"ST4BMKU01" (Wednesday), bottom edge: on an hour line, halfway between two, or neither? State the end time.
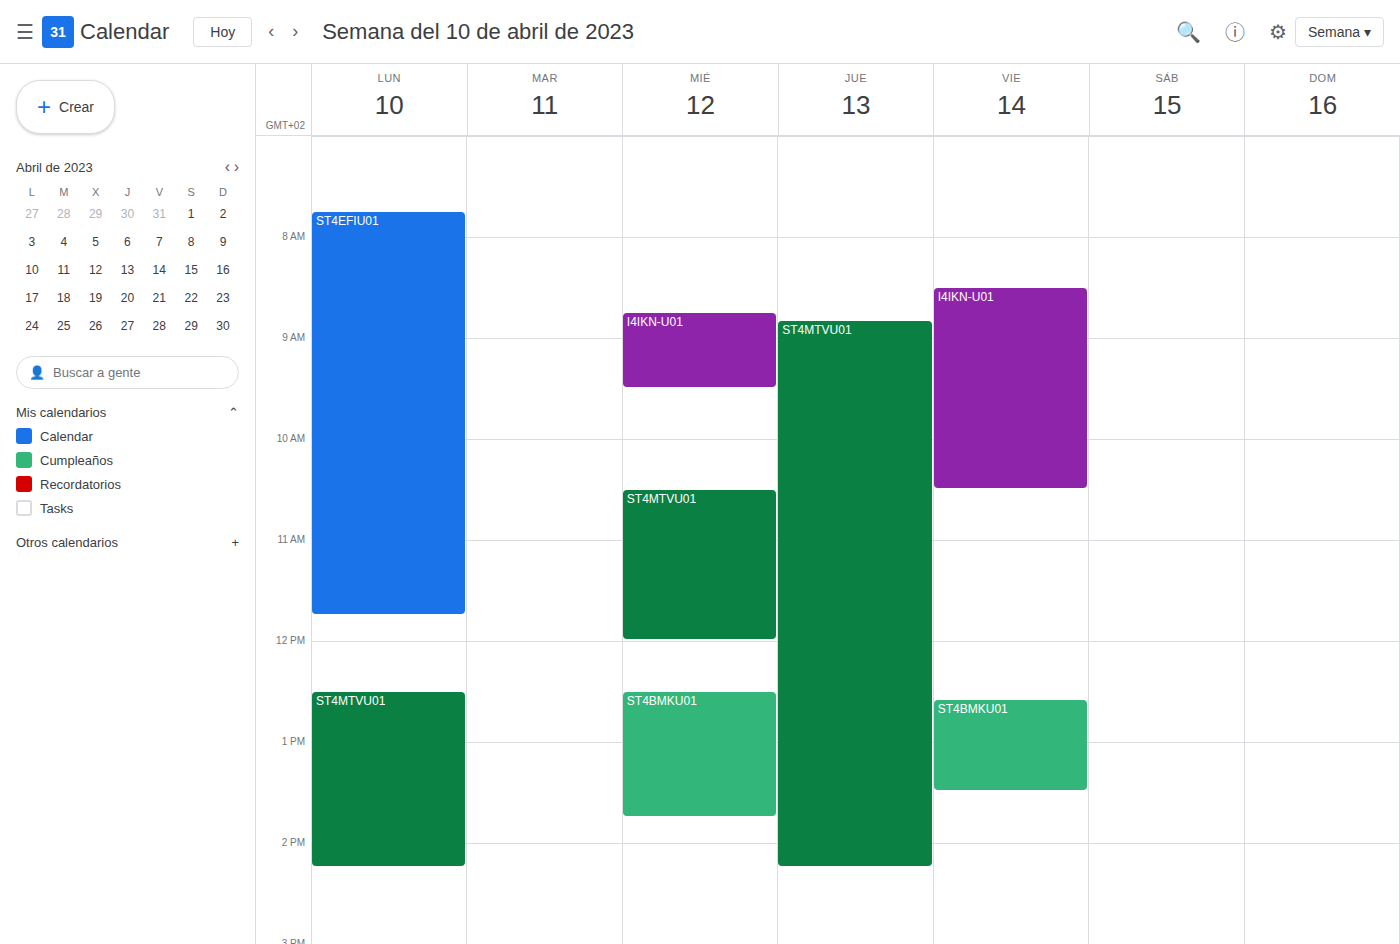
1:45 PM -- neither: three quarters of the way from the 1 PM line to the 2 PM line.